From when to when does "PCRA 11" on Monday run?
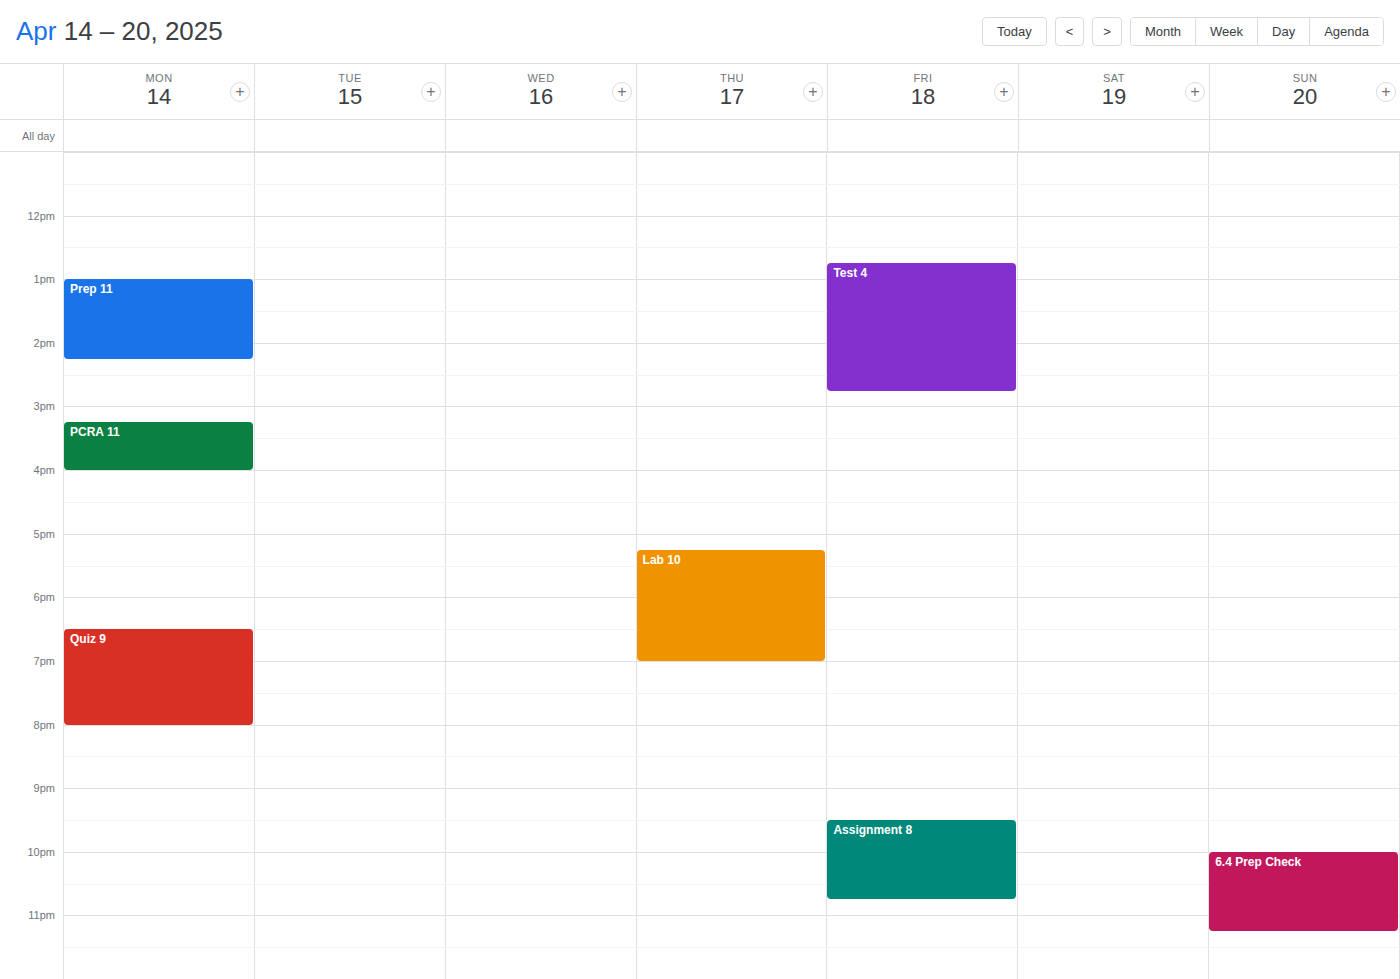
3:15 PM to 4:00 PM